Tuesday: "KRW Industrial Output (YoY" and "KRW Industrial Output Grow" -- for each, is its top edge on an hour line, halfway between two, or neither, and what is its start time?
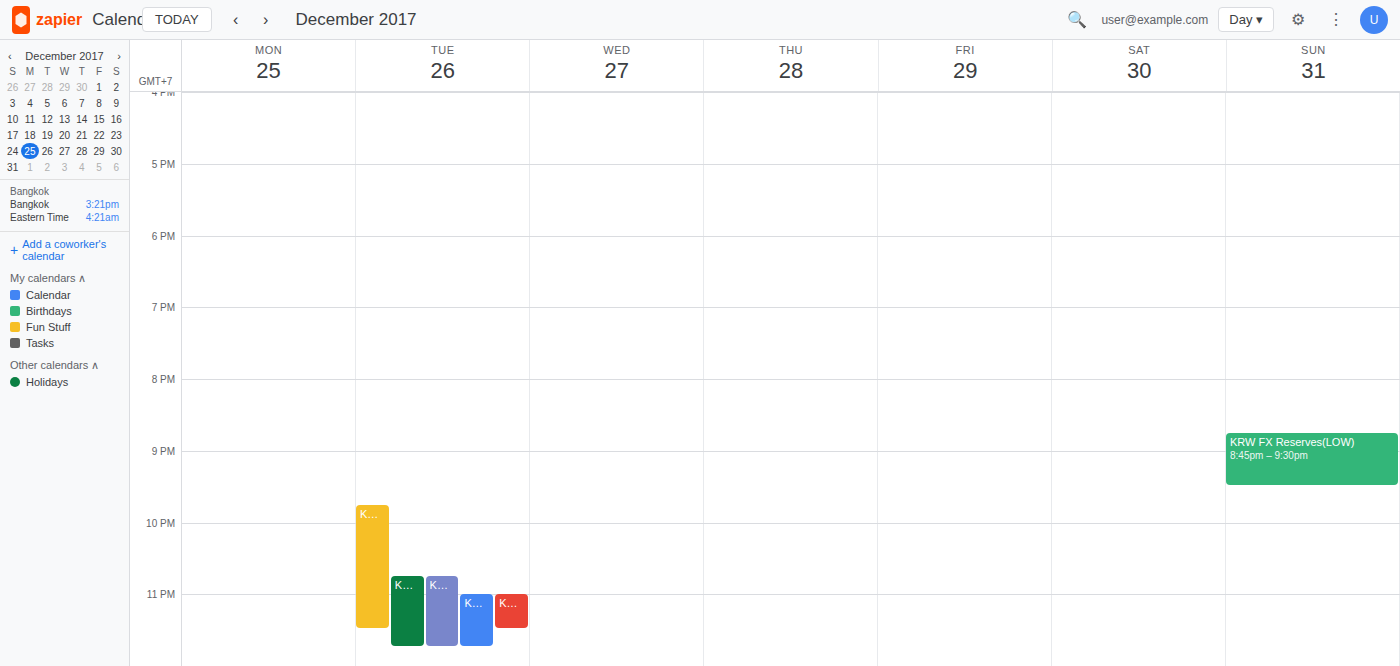
"KRW Industrial Output (YoY": 10:45 PM, neither: three quarters of the way from the 10 PM line to the 11 PM line. "KRW Industrial Output Grow": 9:45 PM, neither: three quarters of the way from the 9 PM line to the 10 PM line.